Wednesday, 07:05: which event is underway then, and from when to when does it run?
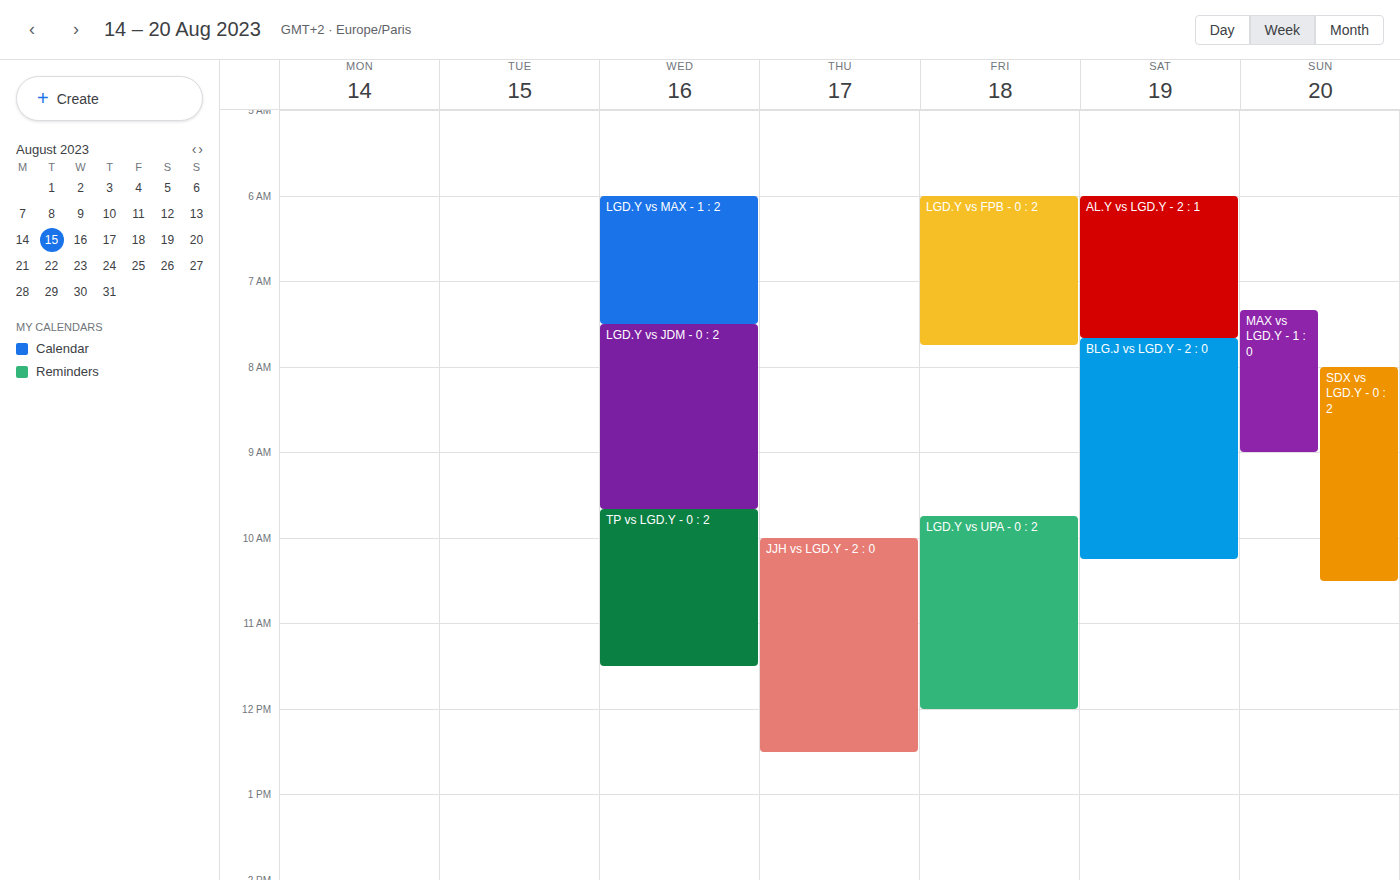
"LGD.Y vs MAX - 1 : 2", 06:00 to 07:30